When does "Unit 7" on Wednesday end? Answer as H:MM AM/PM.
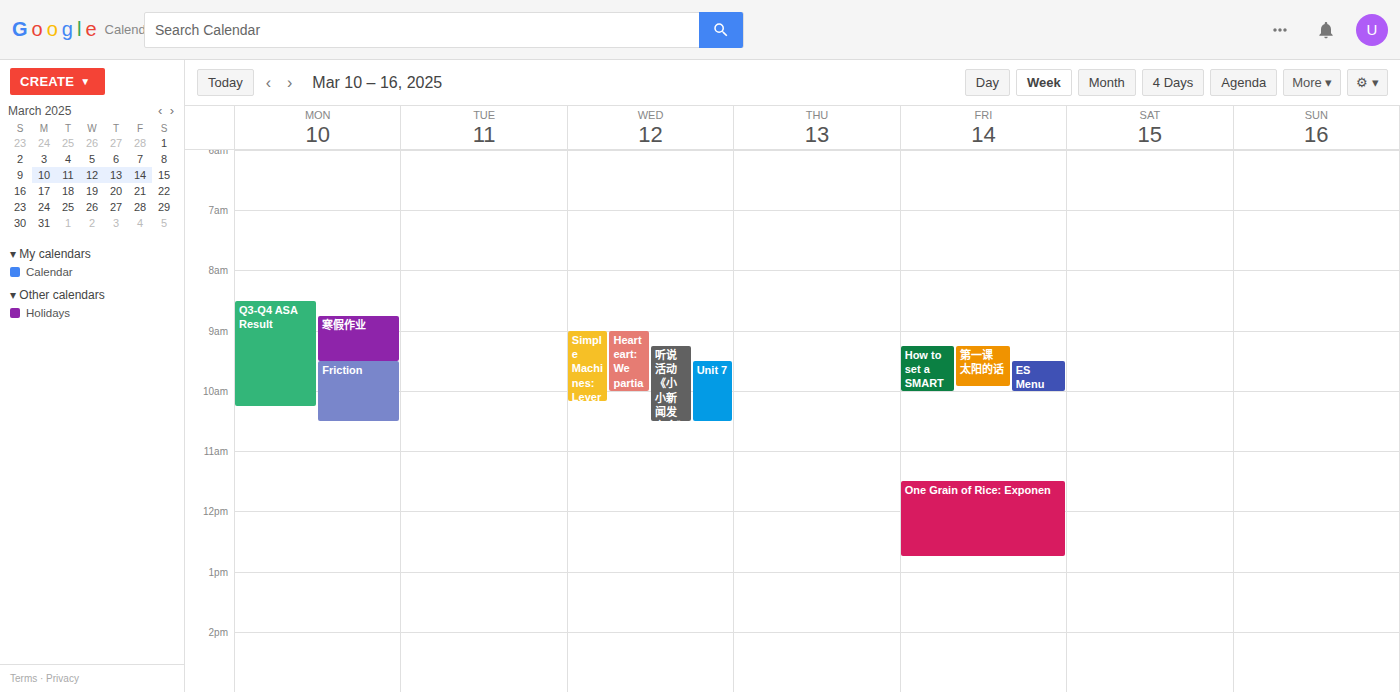
10:30 AM